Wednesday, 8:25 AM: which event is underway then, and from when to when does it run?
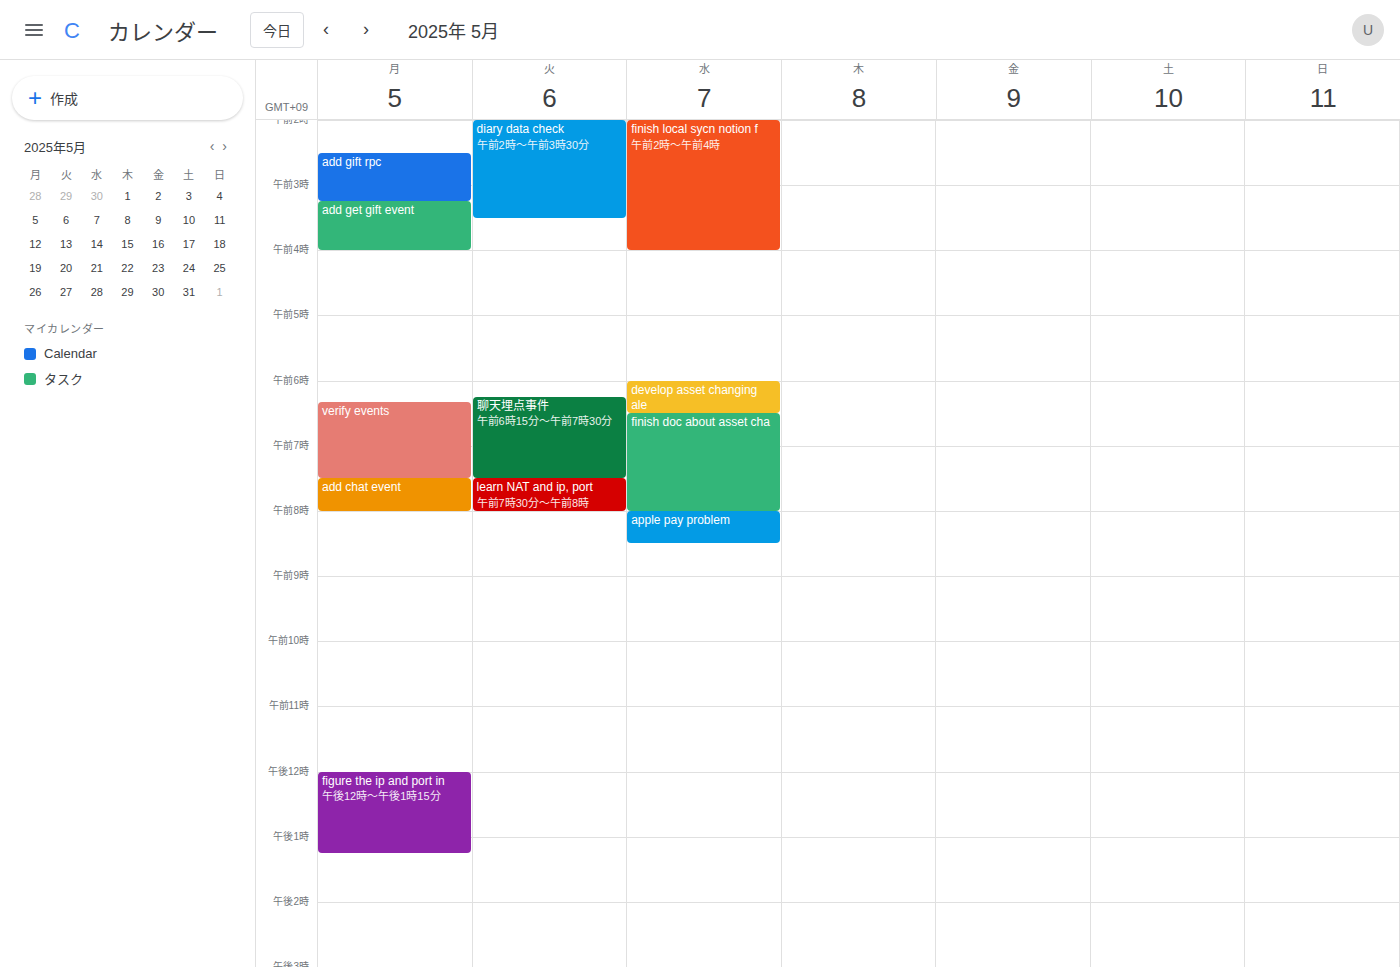
"apple pay problem", 8:00 AM to 8:30 AM